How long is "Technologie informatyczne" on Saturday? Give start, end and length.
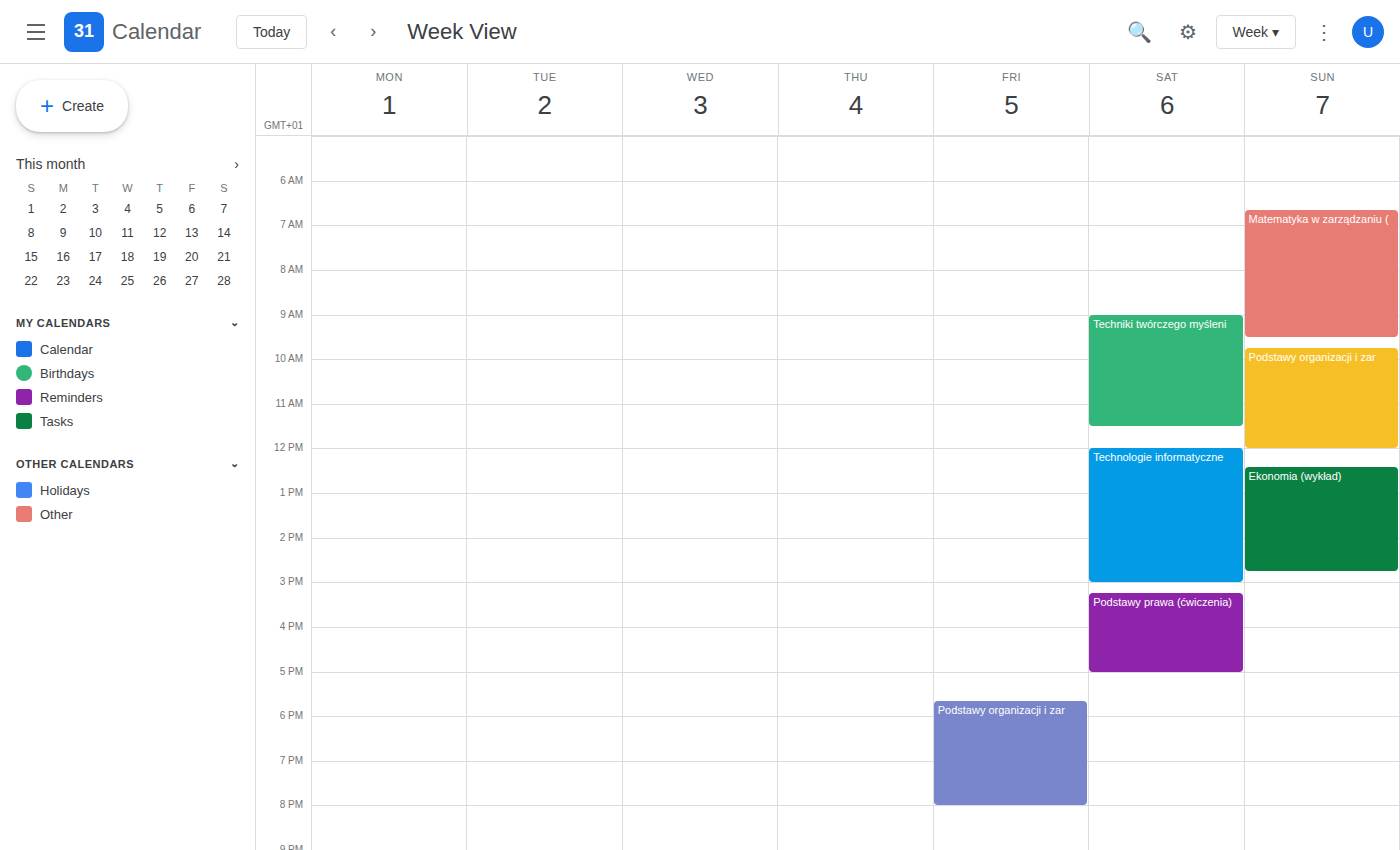
12:00 PM to 3:00 PM, 3 hours